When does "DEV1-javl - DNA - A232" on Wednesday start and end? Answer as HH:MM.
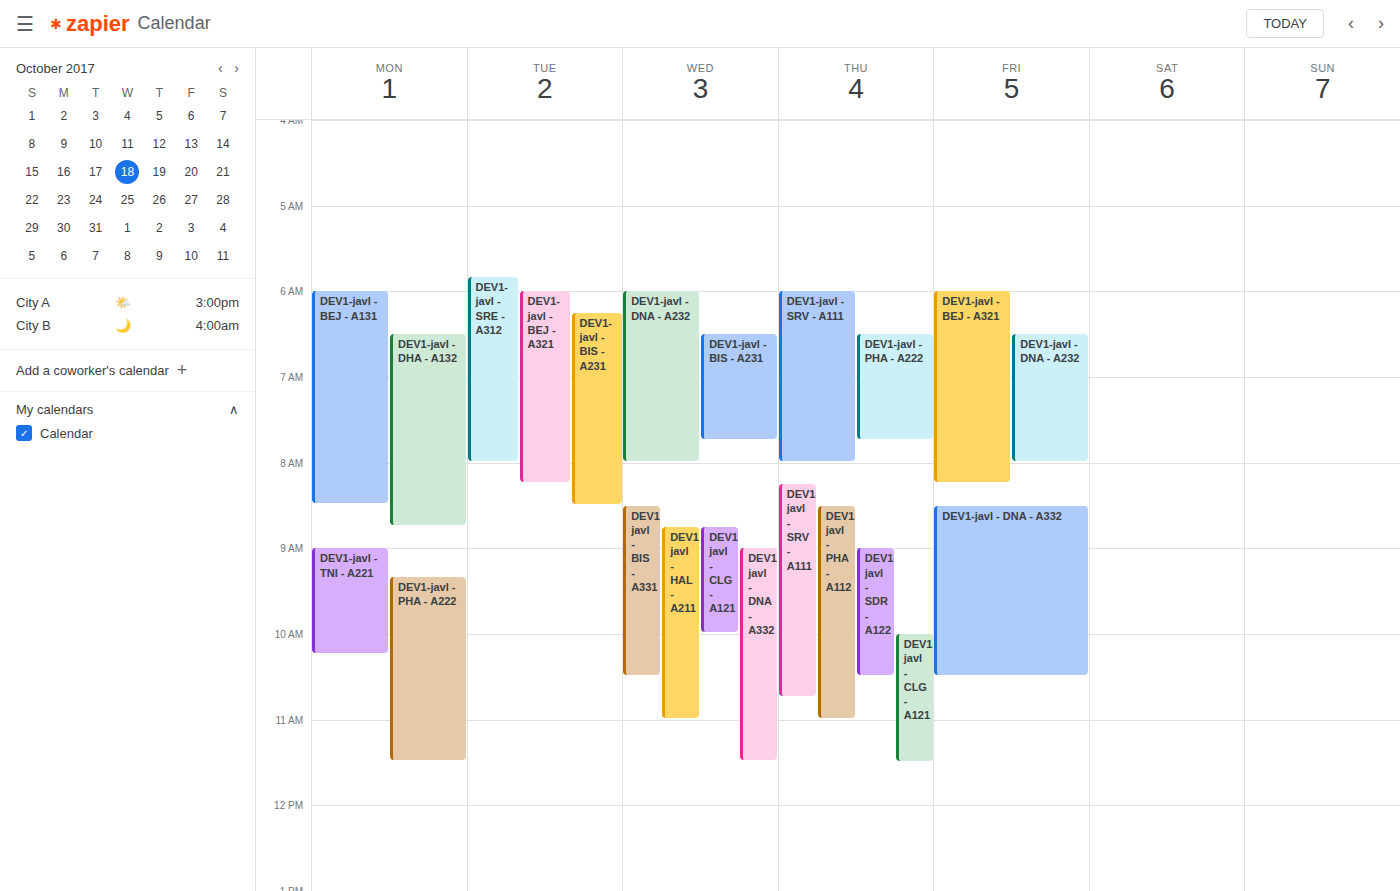
06:00 to 08:00